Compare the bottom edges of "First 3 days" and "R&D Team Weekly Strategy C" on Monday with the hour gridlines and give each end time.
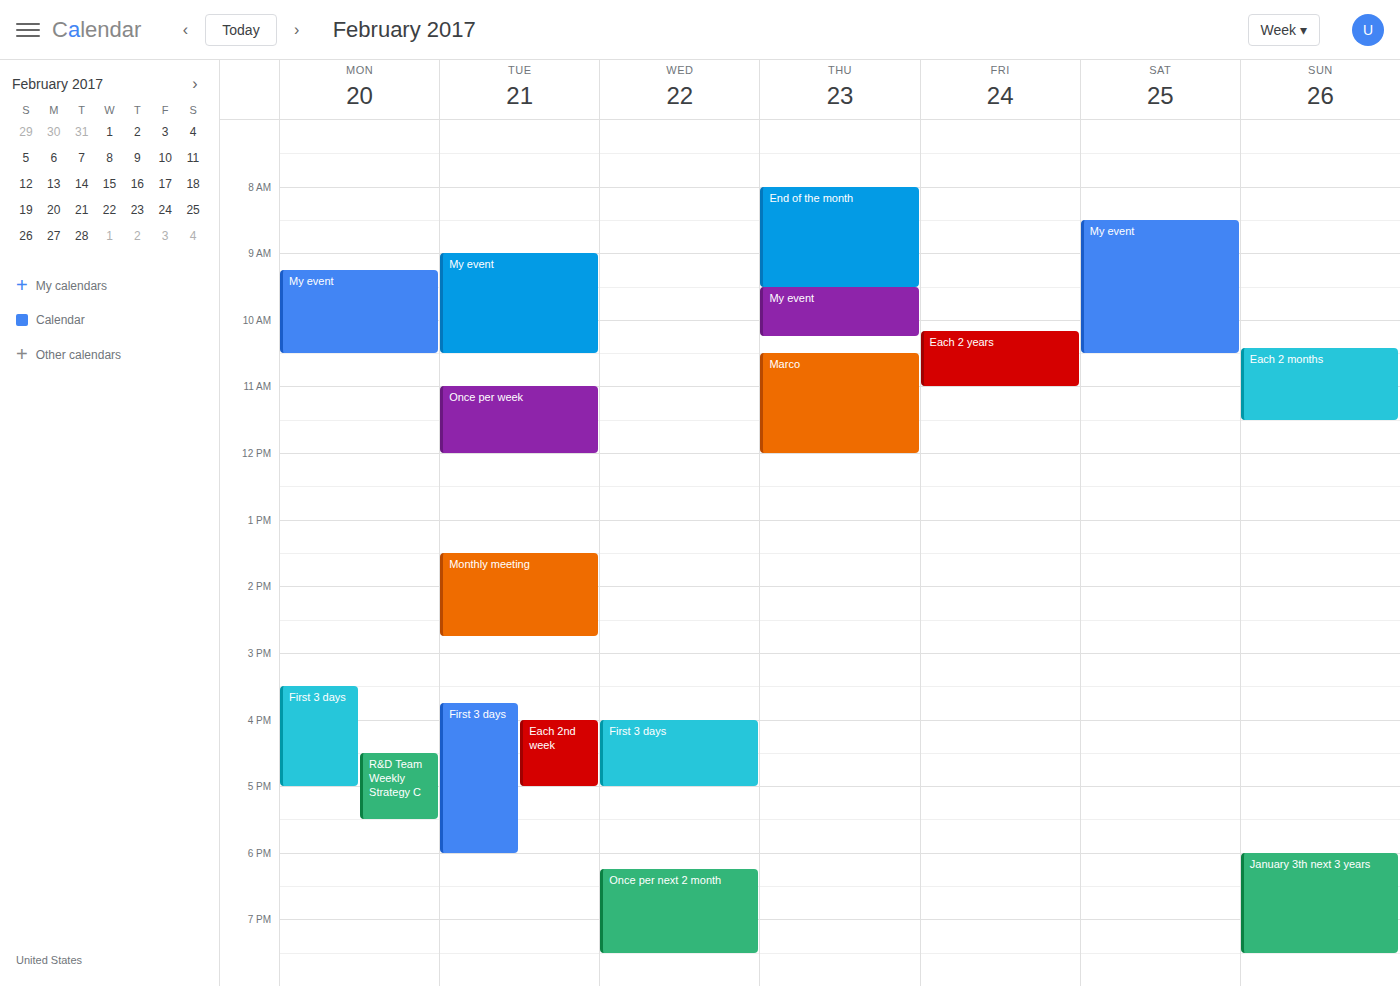
"First 3 days": 5:00 PM, exactly on the 5 PM line. "R&D Team Weekly Strategy C": 5:30 PM, halfway between the 5 PM and 6 PM lines.